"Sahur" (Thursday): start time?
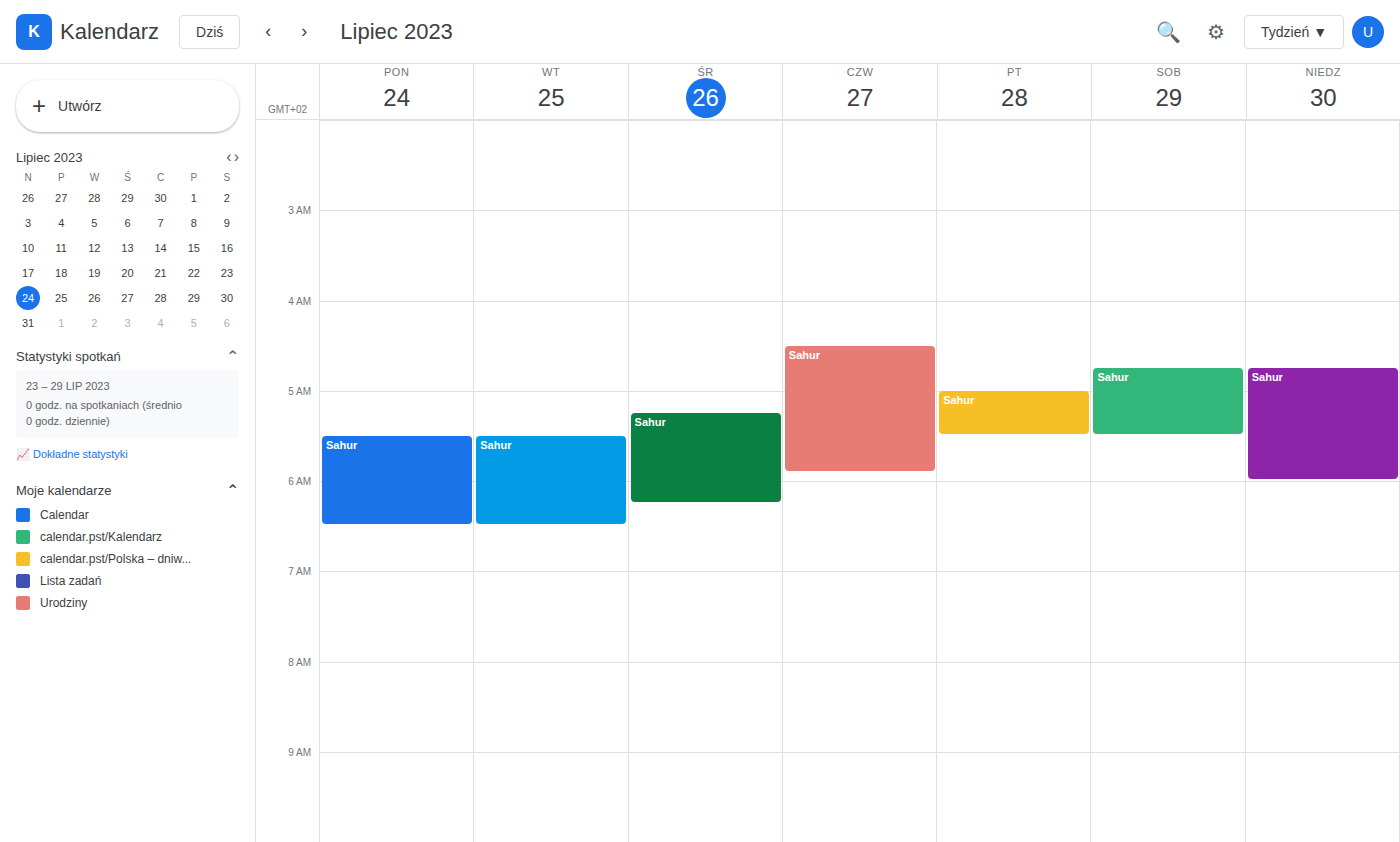
4:30 AM